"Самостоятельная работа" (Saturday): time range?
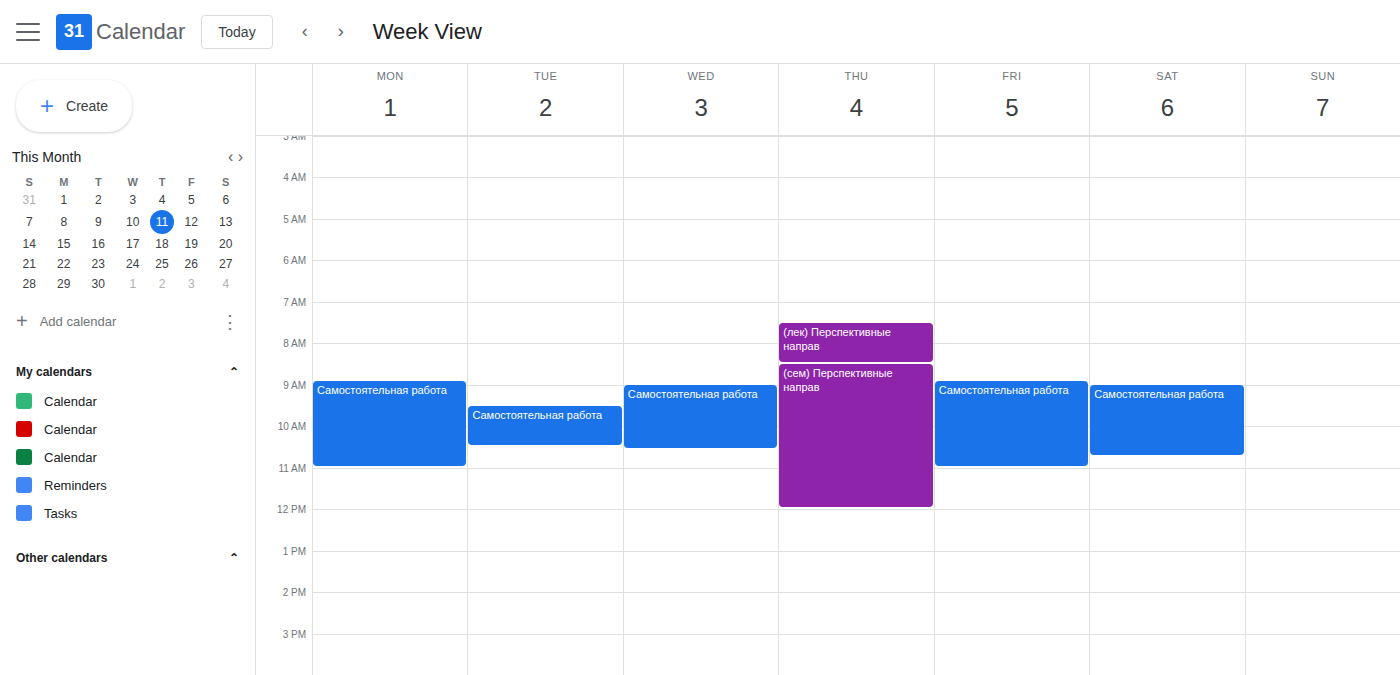
9:00 AM to 10:45 AM